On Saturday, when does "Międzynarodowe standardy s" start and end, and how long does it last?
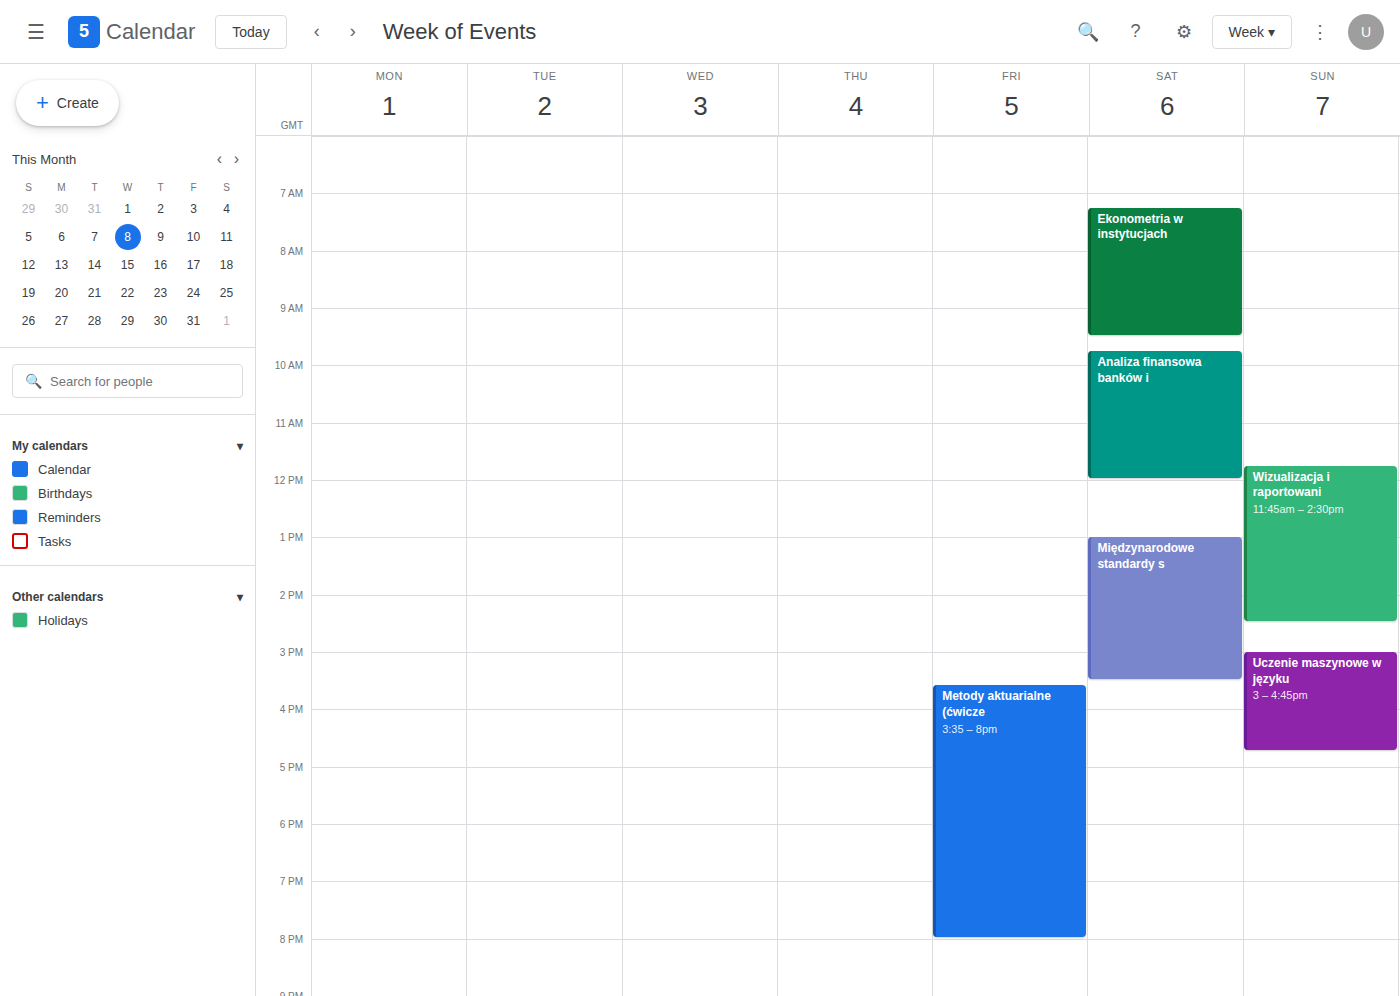
1:00 PM to 3:30 PM, 2 hours 30 minutes